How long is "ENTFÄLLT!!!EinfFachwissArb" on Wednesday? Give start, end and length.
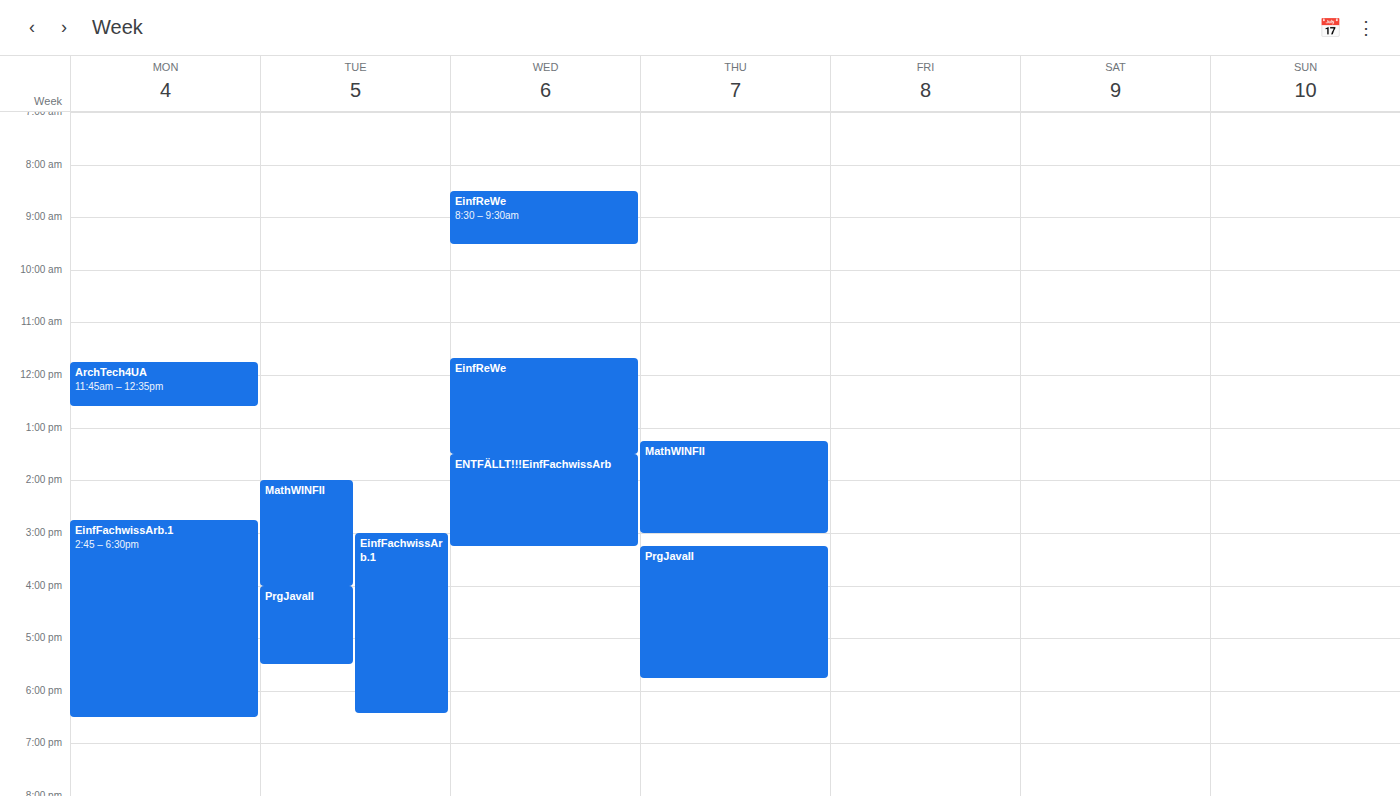
1:30 PM to 3:15 PM, 1 hour 45 minutes